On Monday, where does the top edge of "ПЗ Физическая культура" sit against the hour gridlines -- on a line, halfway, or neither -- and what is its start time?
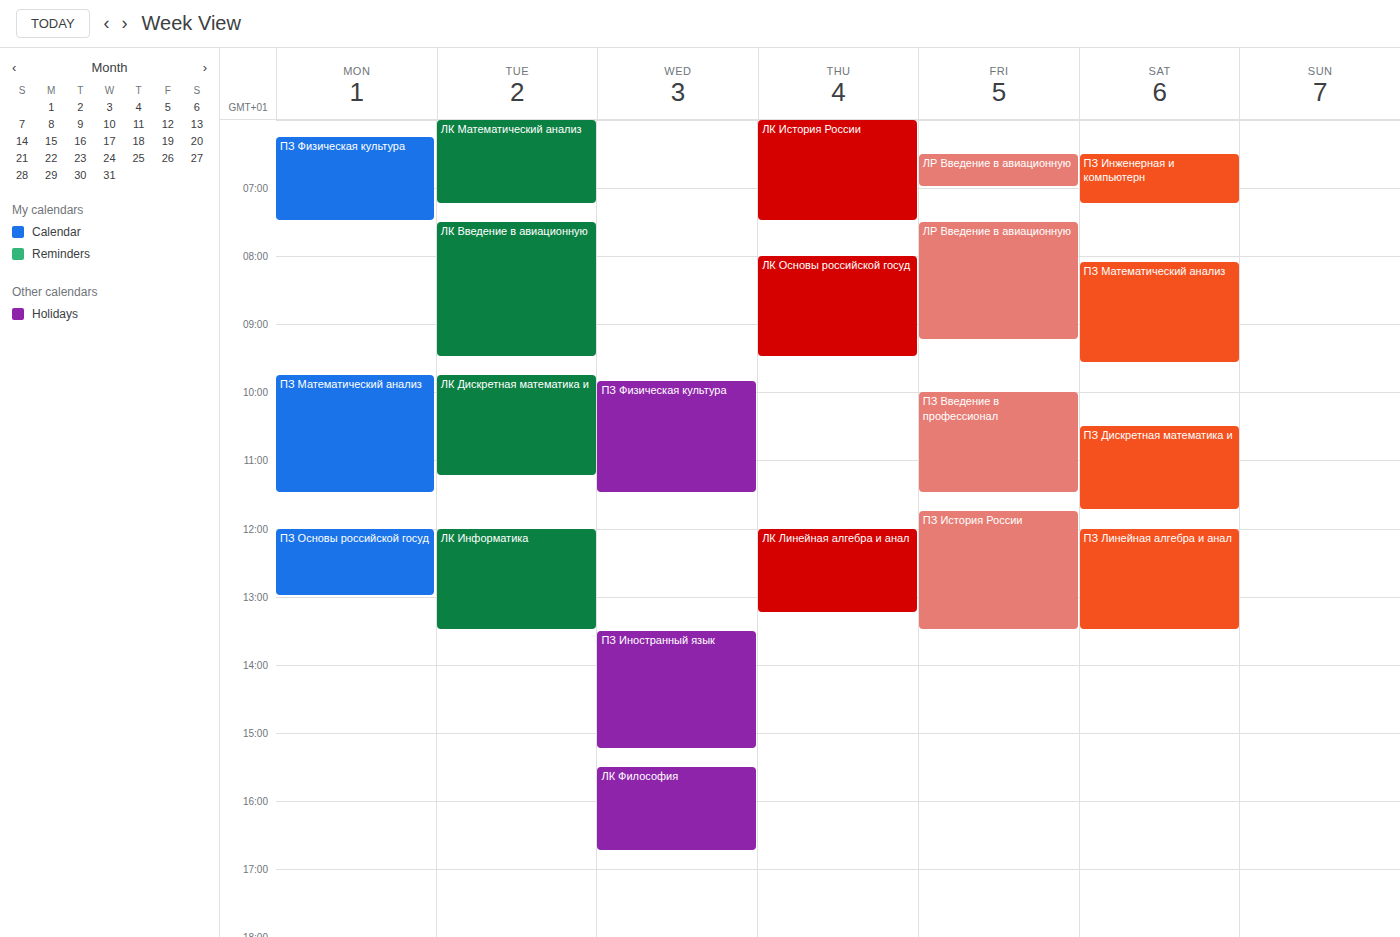
6:15 AM -- neither: a quarter of the way from the 6 AM line to the 7 AM line.